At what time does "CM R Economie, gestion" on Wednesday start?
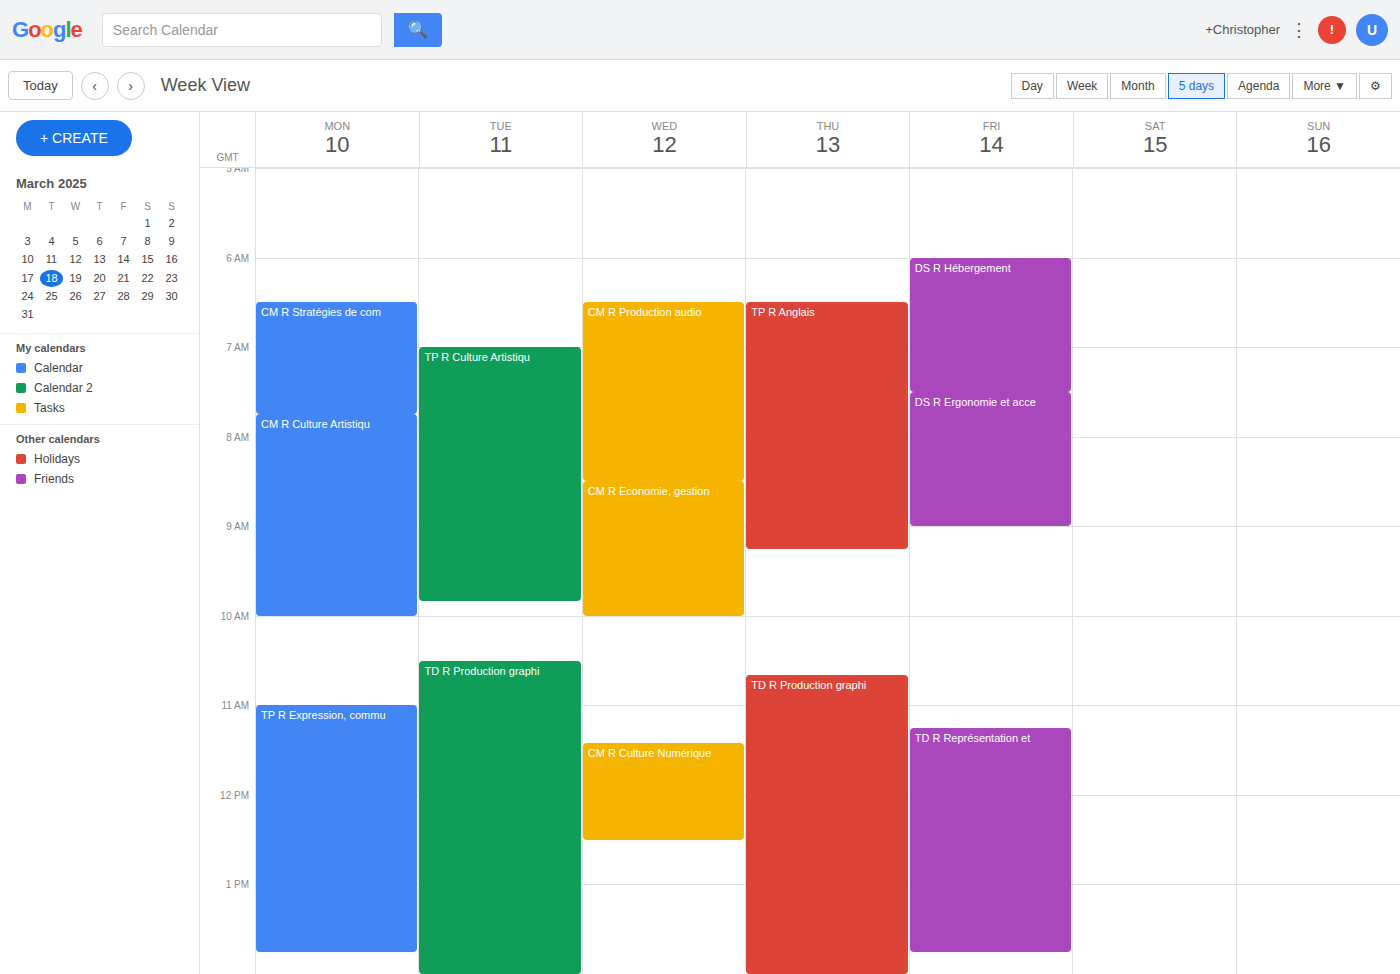
8:30 AM